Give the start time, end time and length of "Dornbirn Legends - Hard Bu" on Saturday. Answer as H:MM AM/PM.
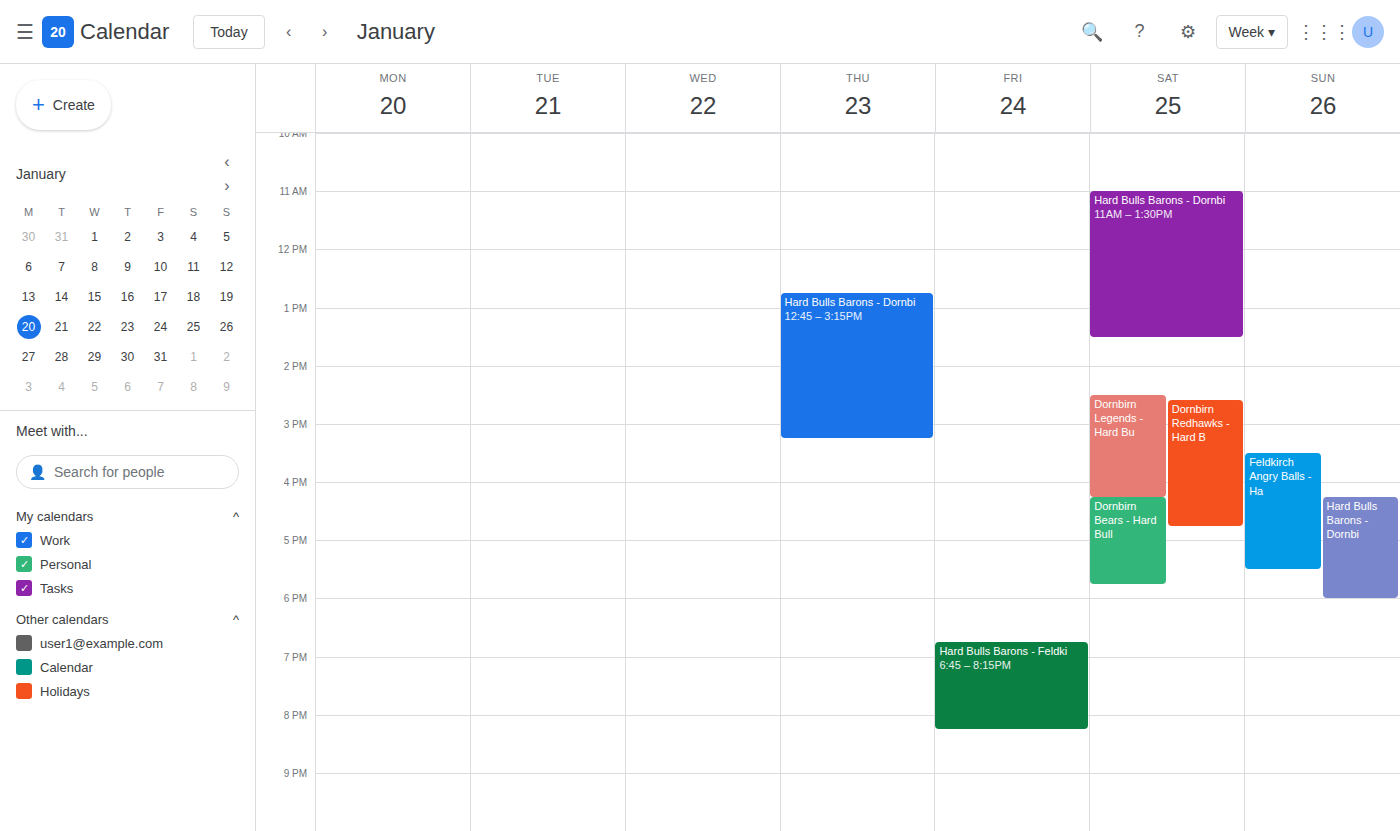
2:30 PM to 4:15 PM, 1 hour 45 minutes